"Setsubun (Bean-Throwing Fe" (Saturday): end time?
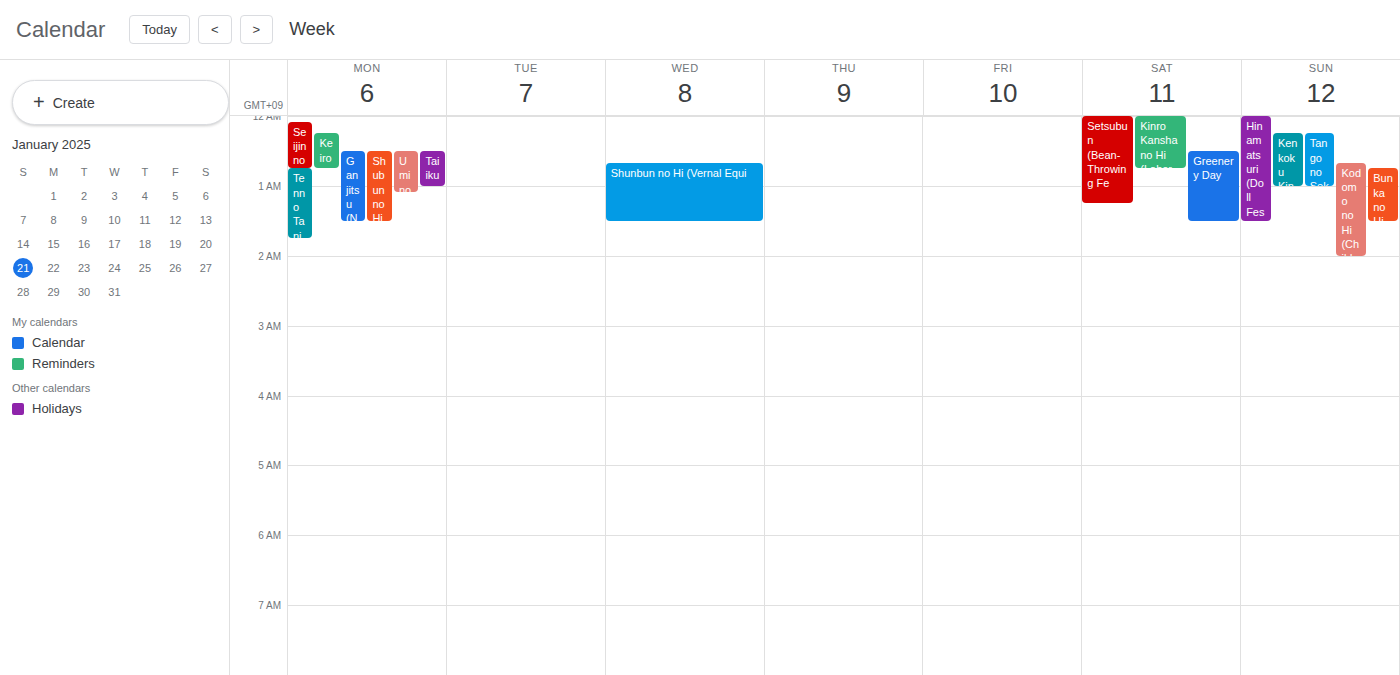
1:15 AM